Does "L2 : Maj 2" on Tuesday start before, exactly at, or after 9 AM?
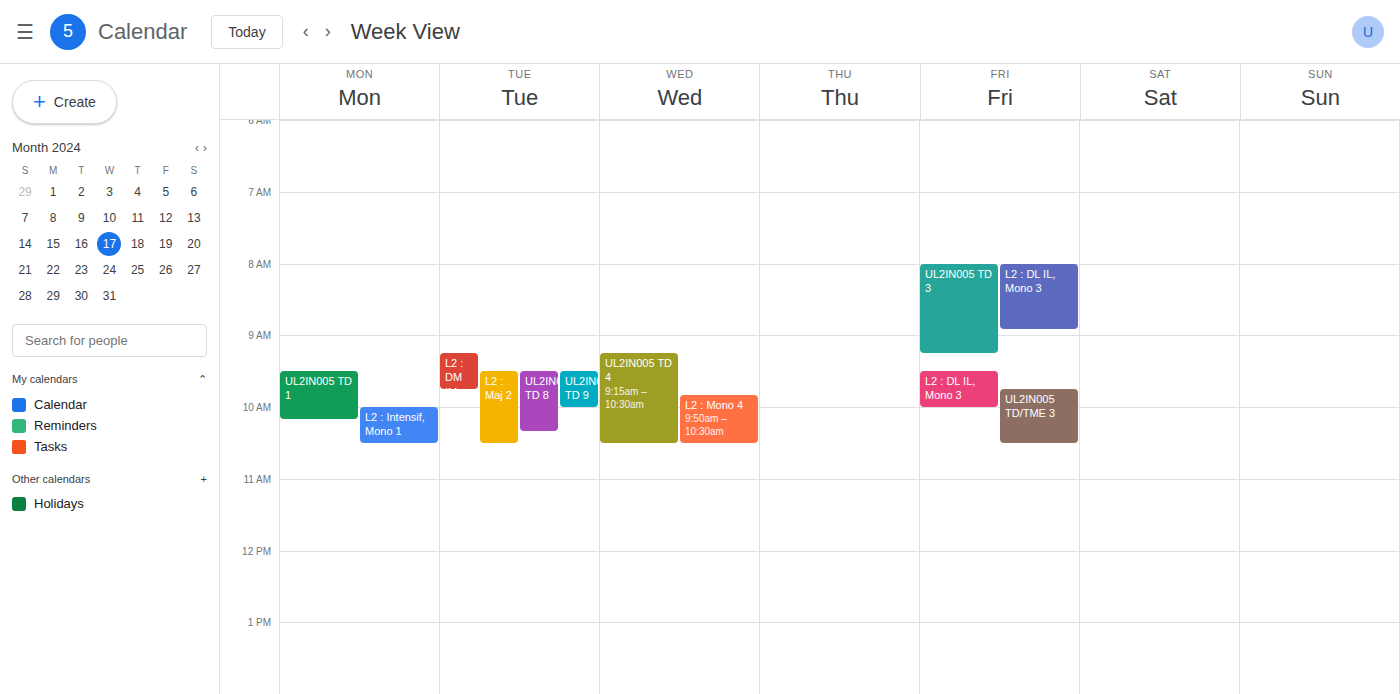
9:30 AM -- after 9 AM, 30 minutes below the 9 AM line.